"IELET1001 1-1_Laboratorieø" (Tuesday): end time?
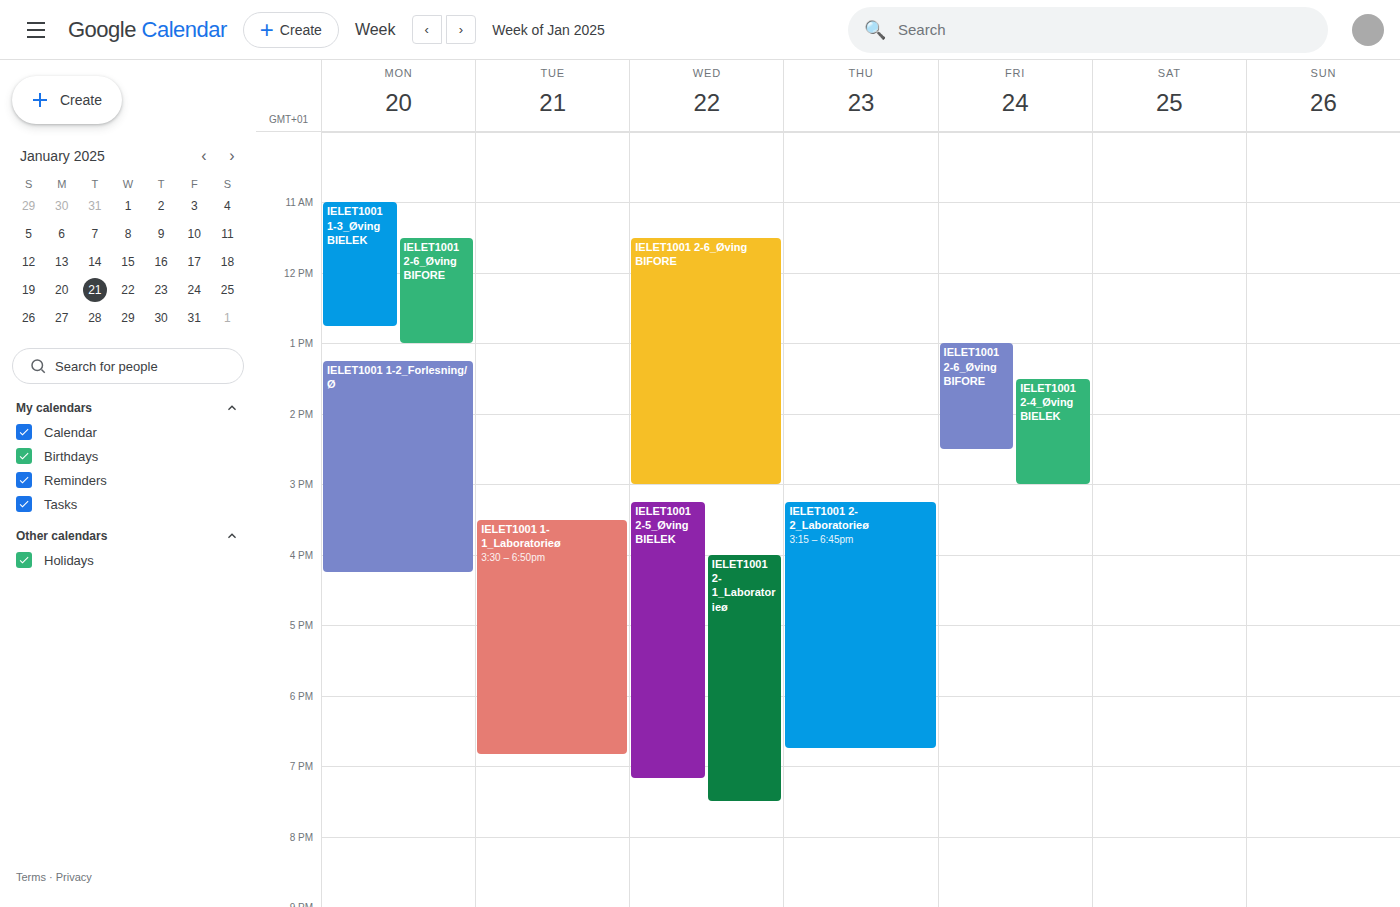
6:50 PM